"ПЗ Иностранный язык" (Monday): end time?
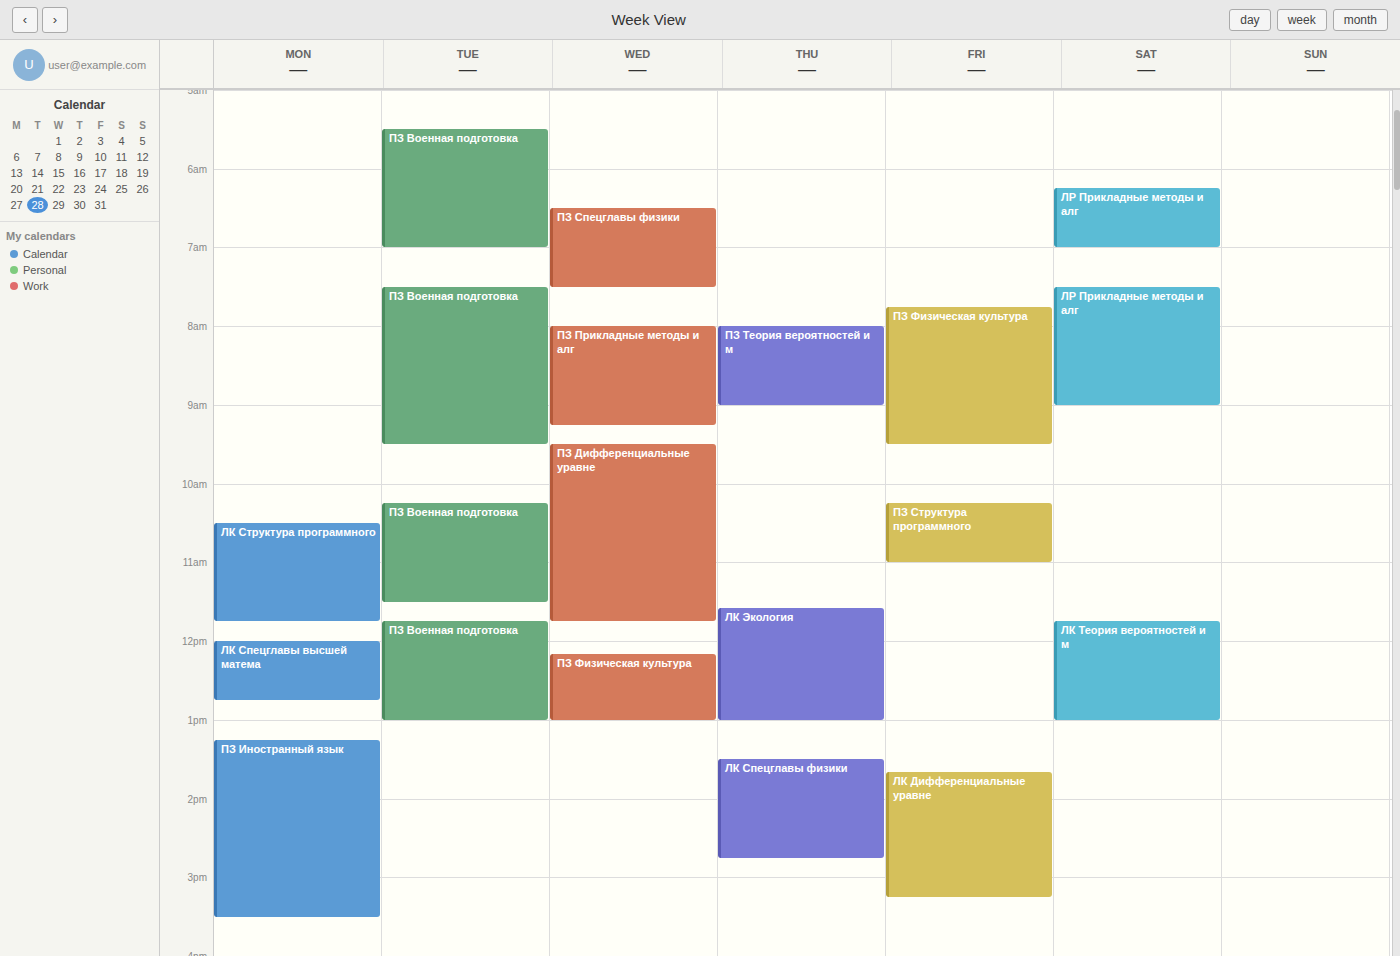
15:30